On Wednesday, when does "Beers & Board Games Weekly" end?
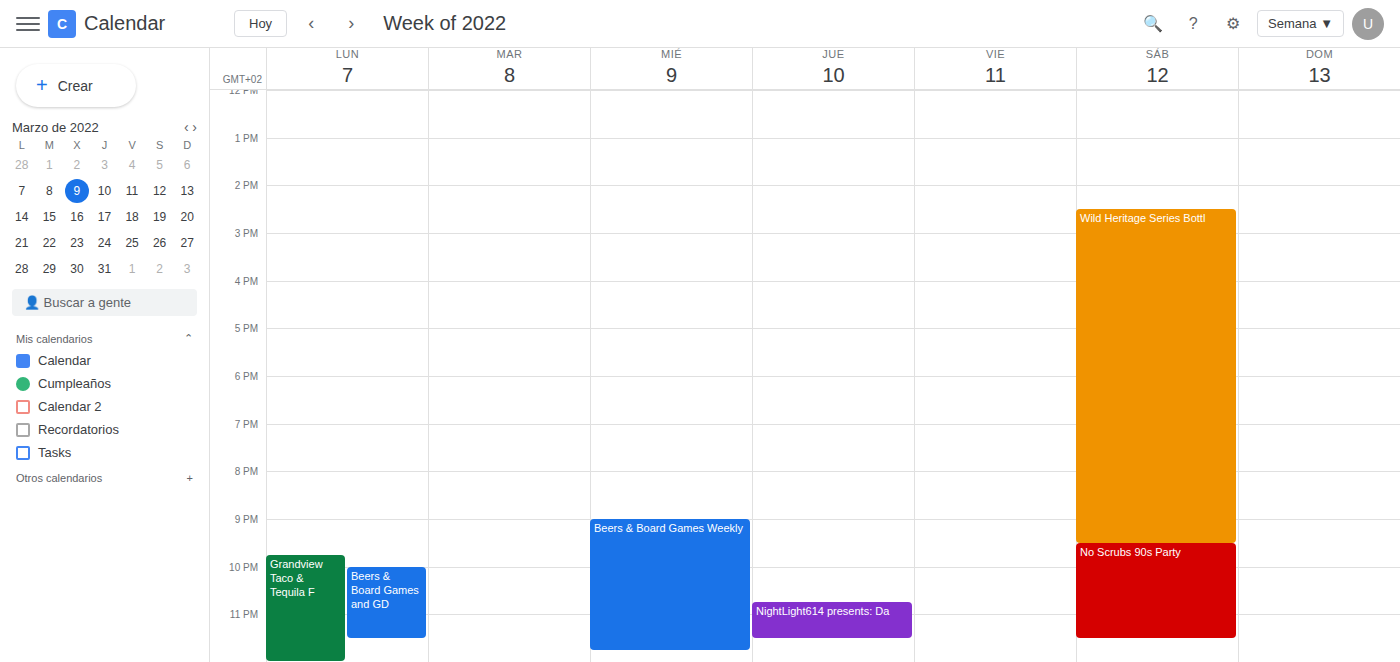
11:45 PM